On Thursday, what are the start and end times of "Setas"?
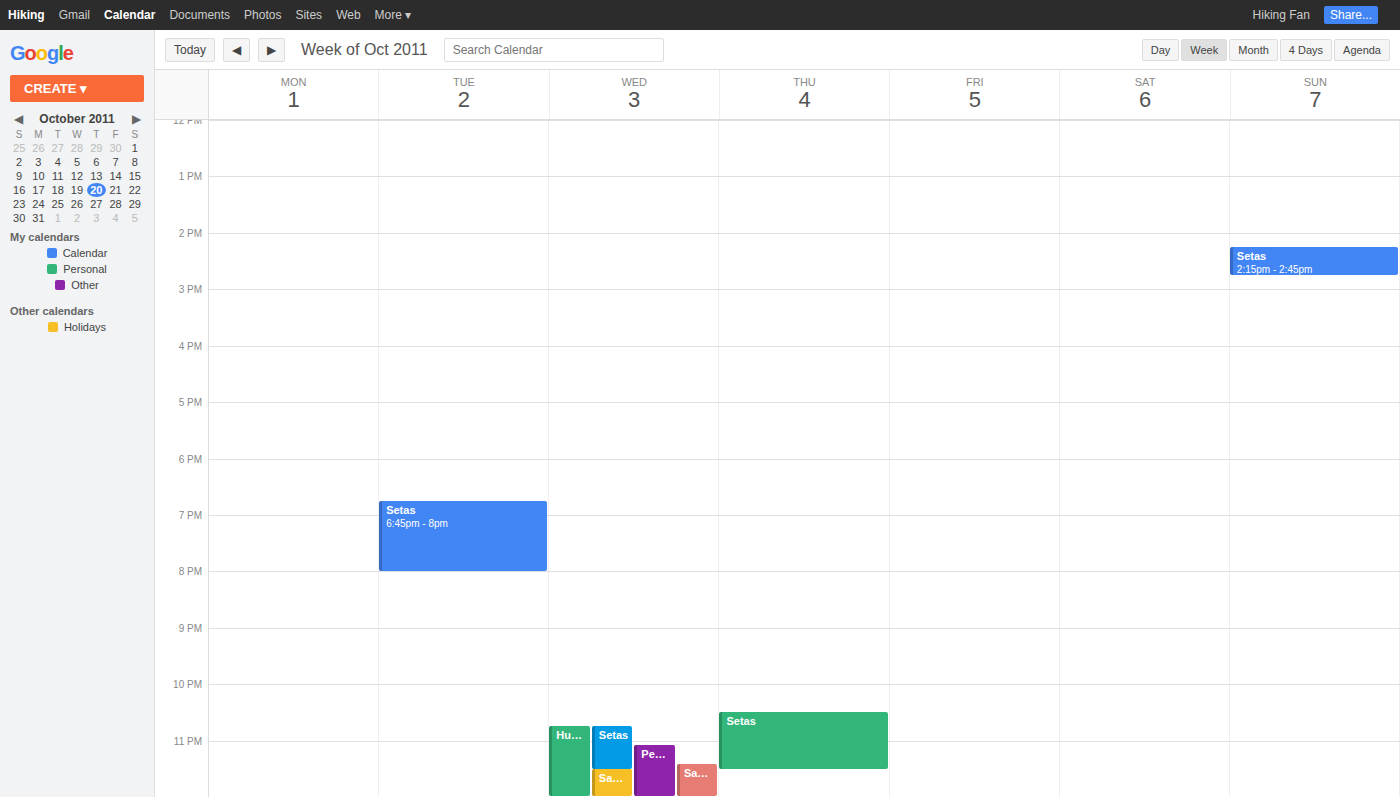
22:30 to 23:30